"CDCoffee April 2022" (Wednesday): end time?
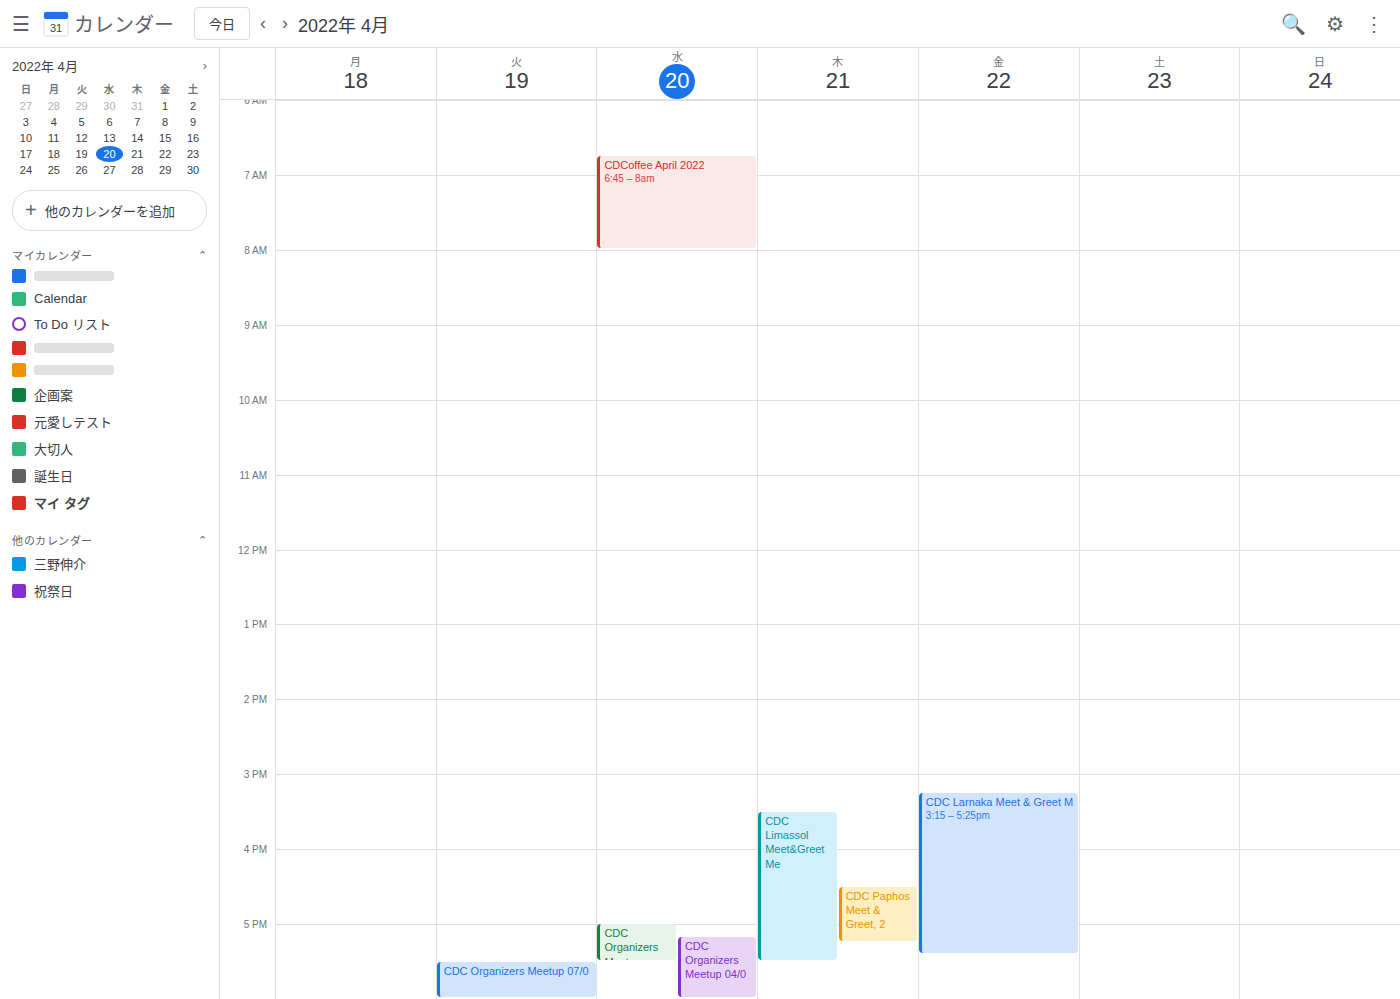
8:00 AM